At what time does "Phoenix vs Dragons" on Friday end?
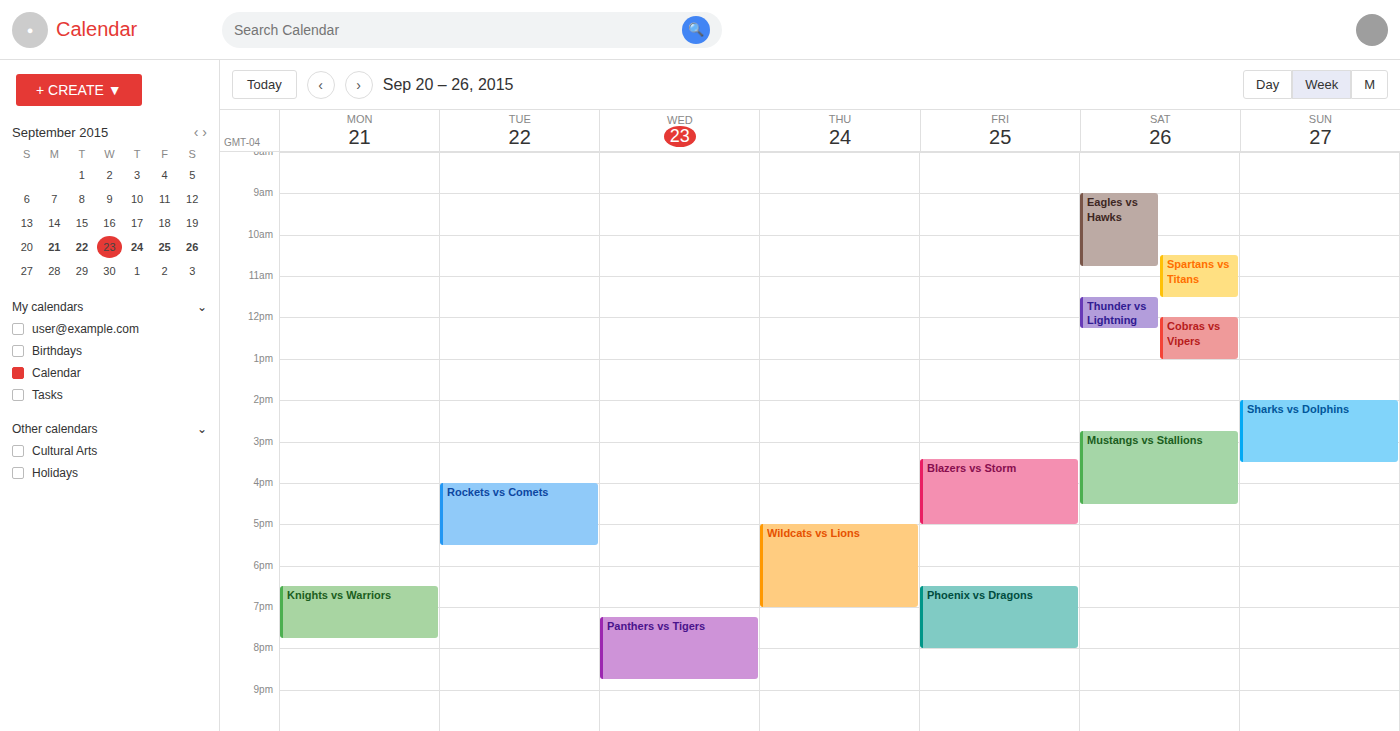
8:00 PM